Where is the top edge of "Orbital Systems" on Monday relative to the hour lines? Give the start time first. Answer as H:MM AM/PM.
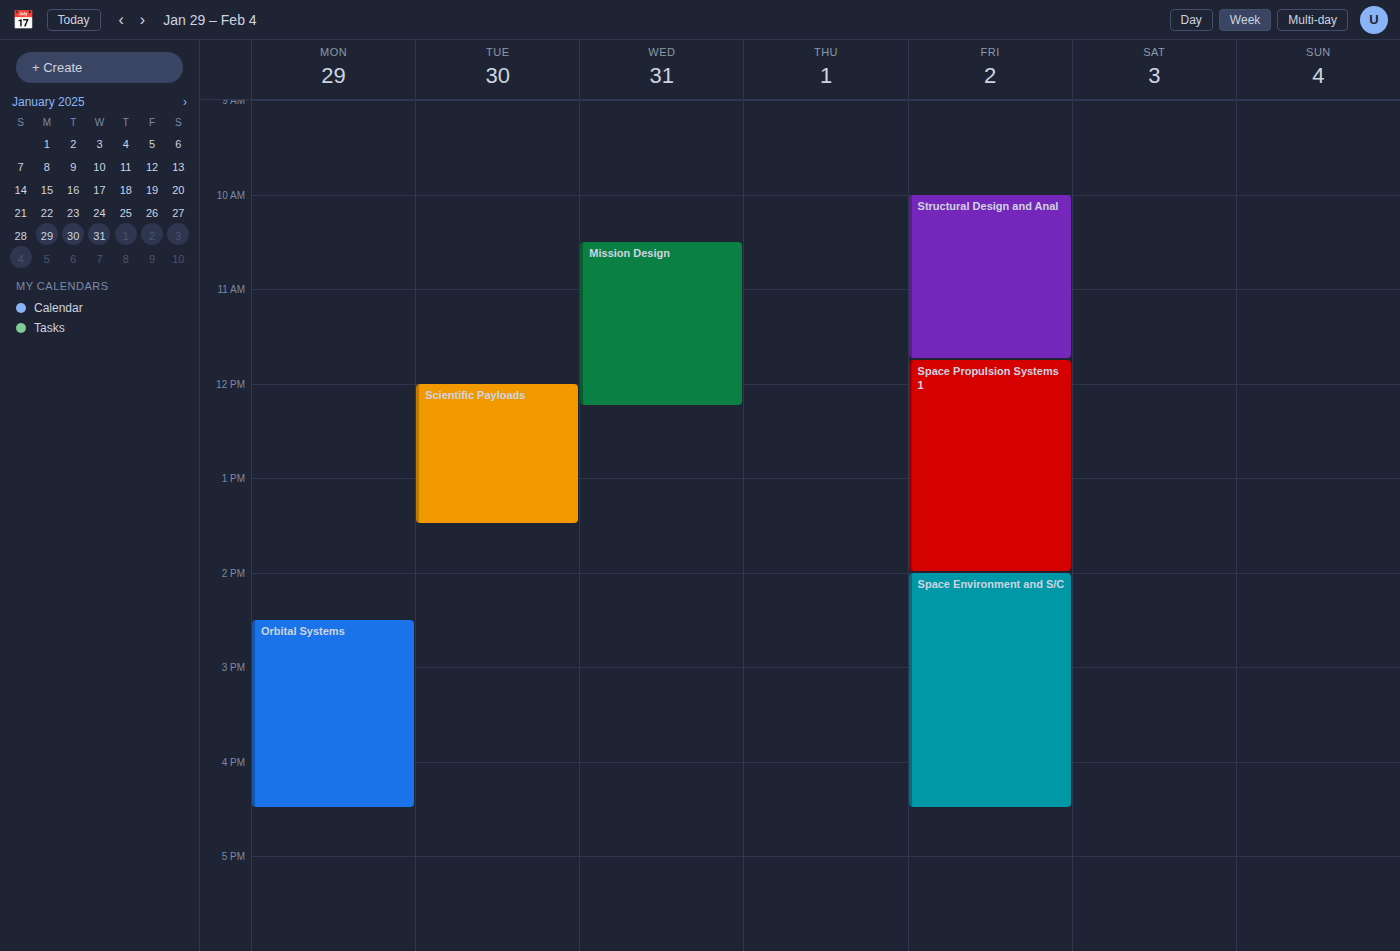
2:30 PM -- halfway between the 2 PM and 3 PM lines.